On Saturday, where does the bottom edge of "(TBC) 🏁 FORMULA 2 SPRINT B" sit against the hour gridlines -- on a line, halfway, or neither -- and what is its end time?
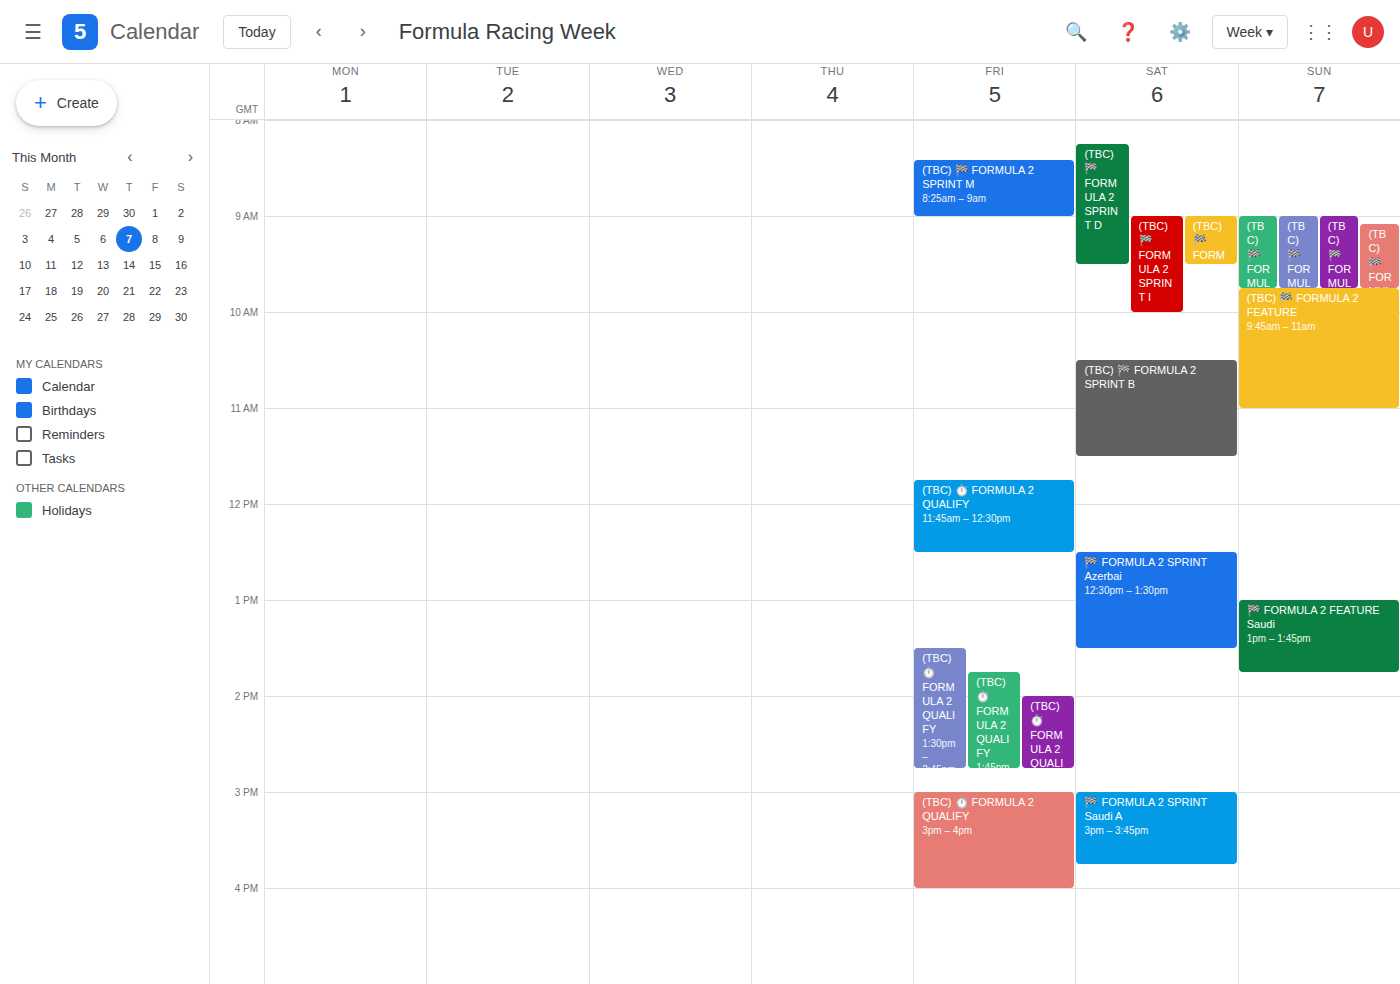
11:30 AM -- halfway between the 11 AM and 12 PM lines.